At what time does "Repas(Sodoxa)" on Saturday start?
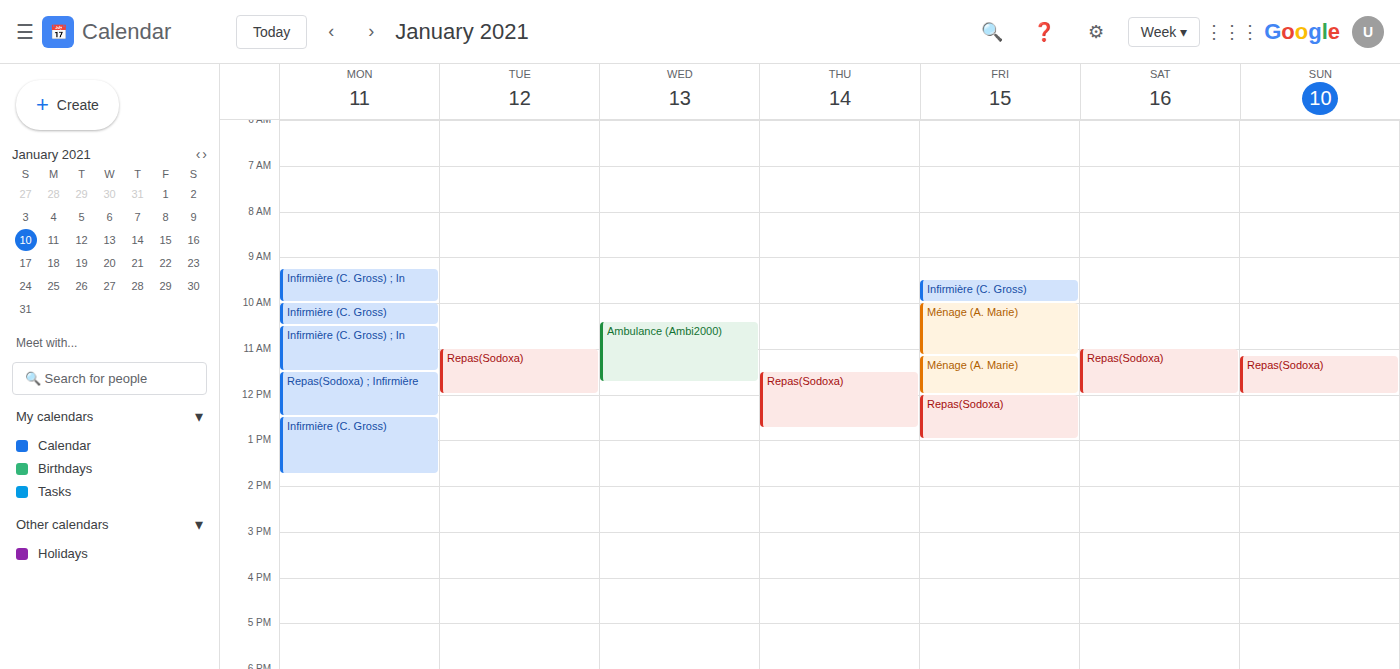
11:00